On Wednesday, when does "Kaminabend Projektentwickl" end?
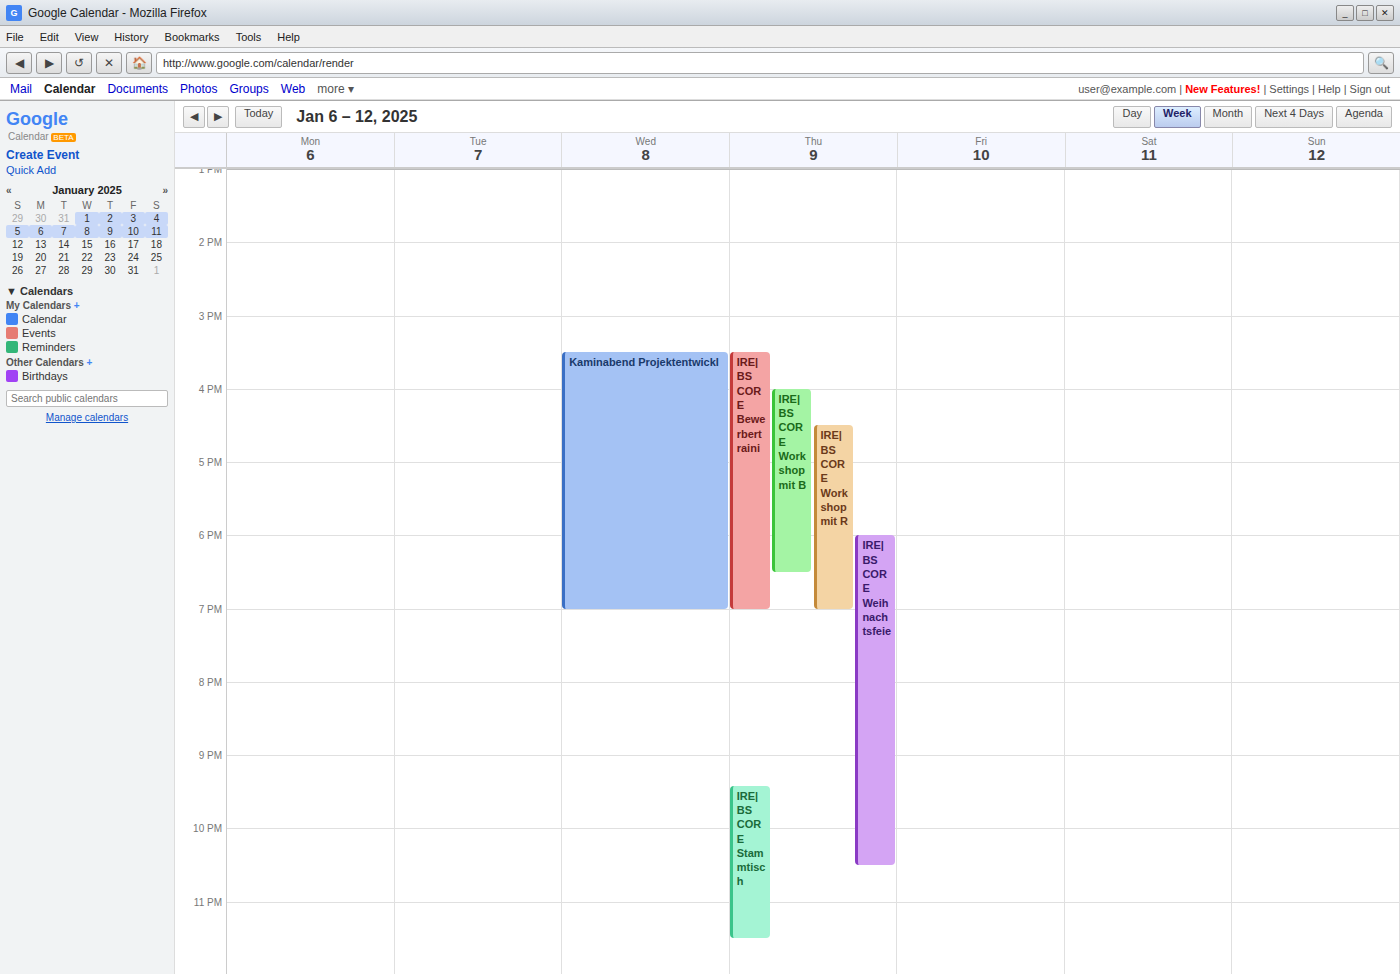
7:00 PM